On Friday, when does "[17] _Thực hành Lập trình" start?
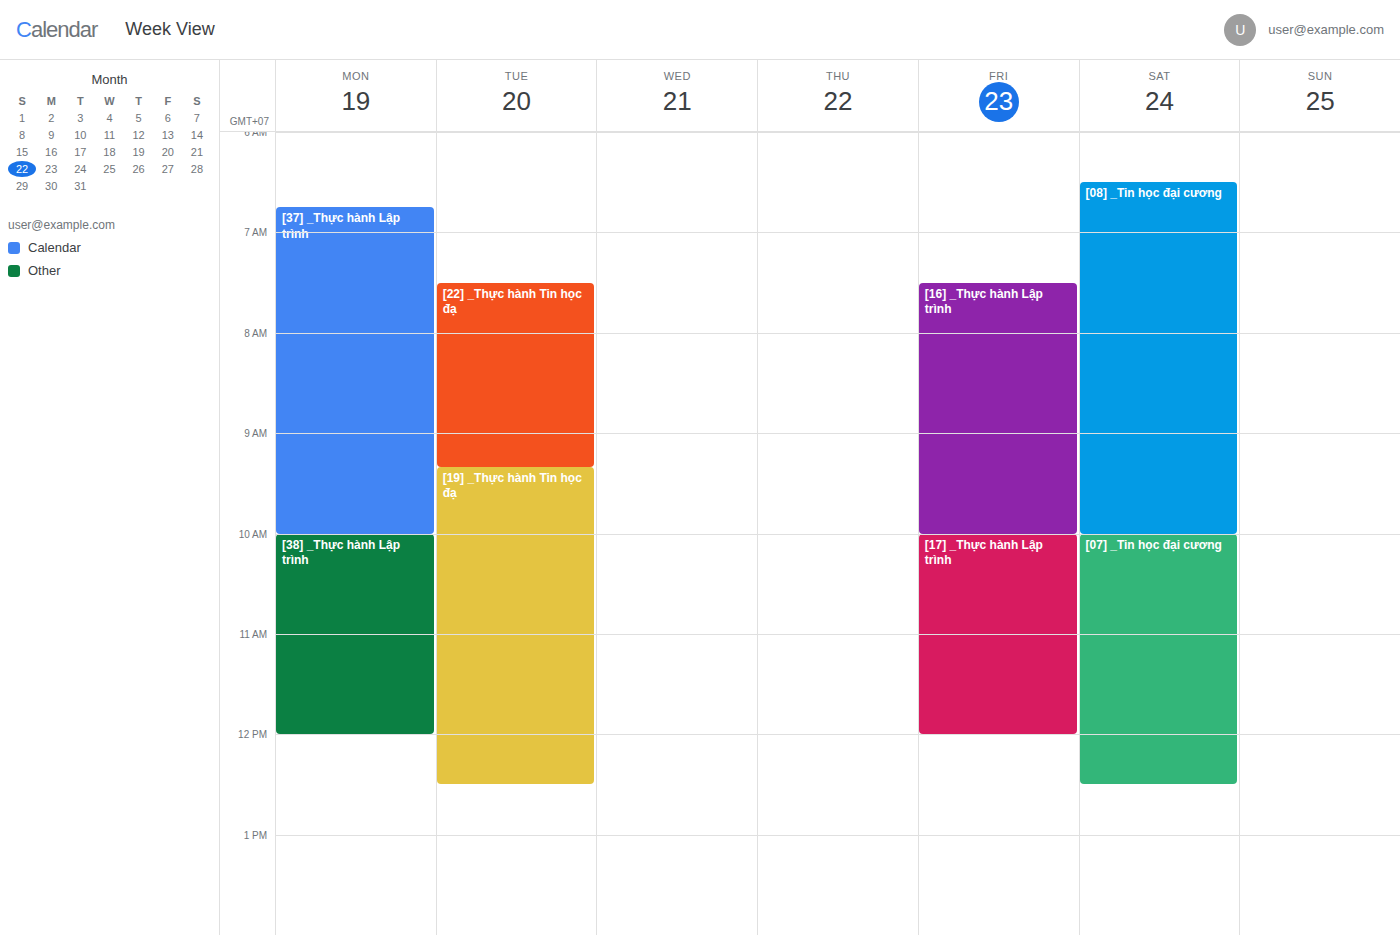
10:00 AM